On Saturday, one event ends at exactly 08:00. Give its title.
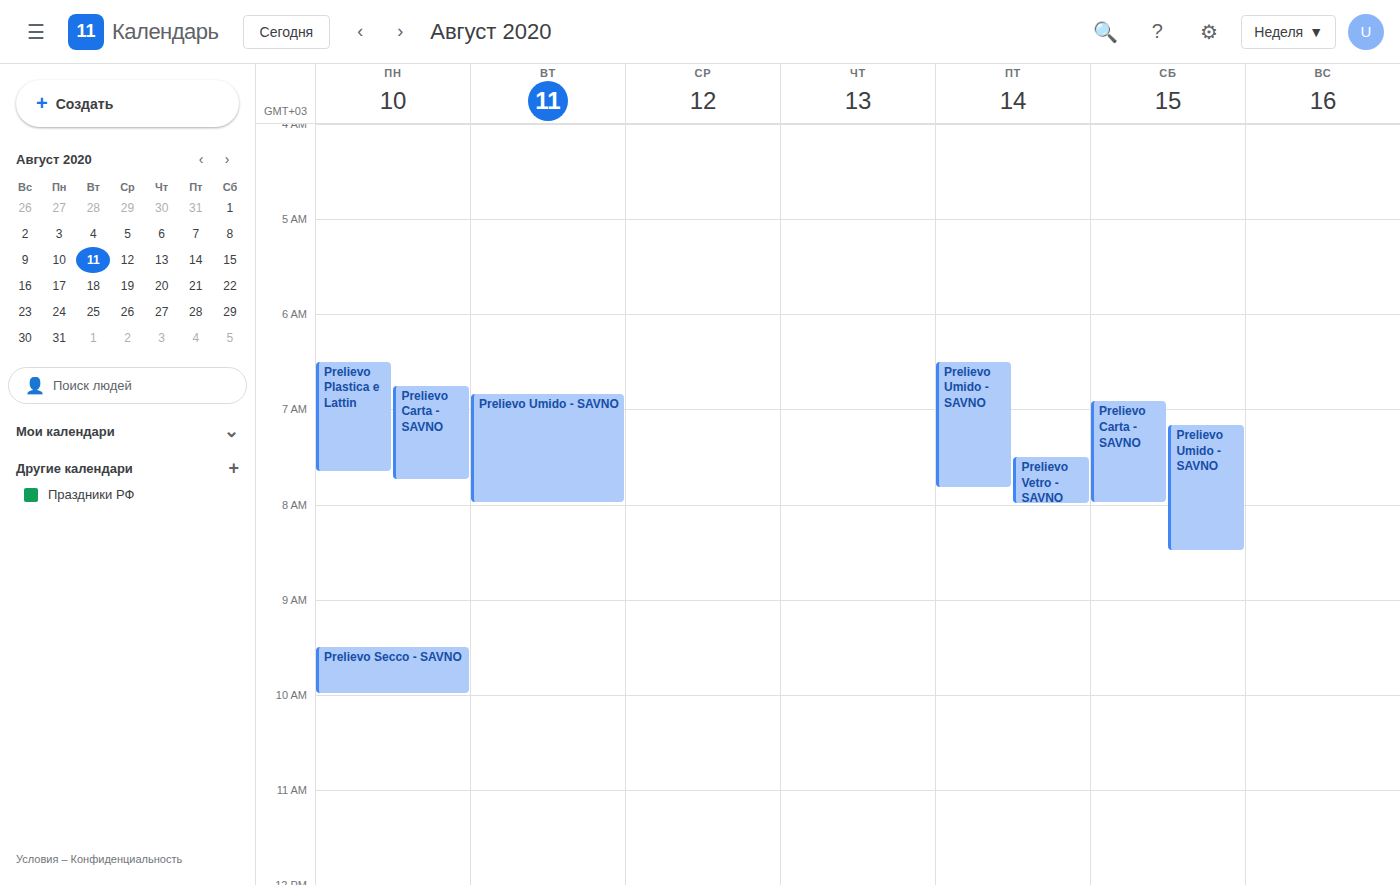
"Prelievo Carta - SAVNO"